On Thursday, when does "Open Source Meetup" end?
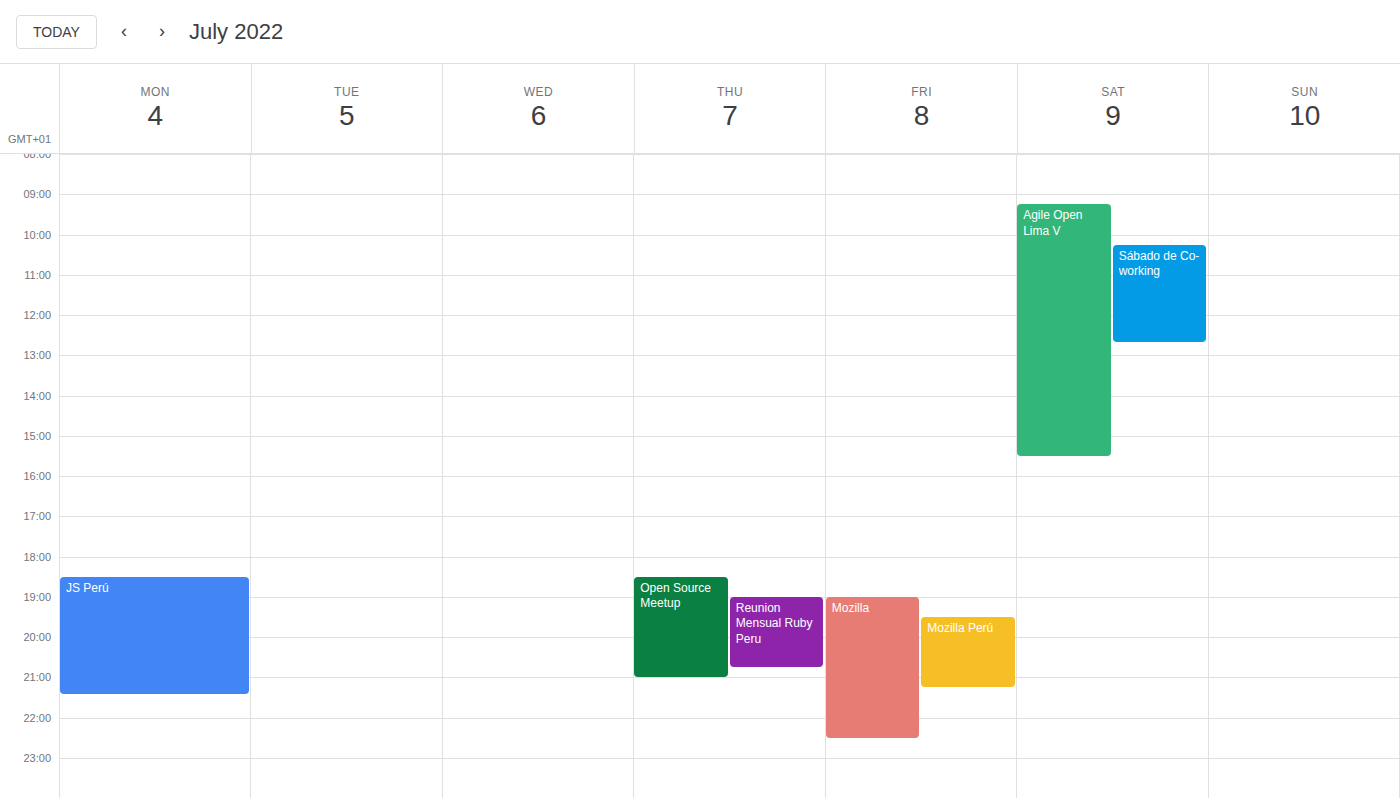
9:00 PM